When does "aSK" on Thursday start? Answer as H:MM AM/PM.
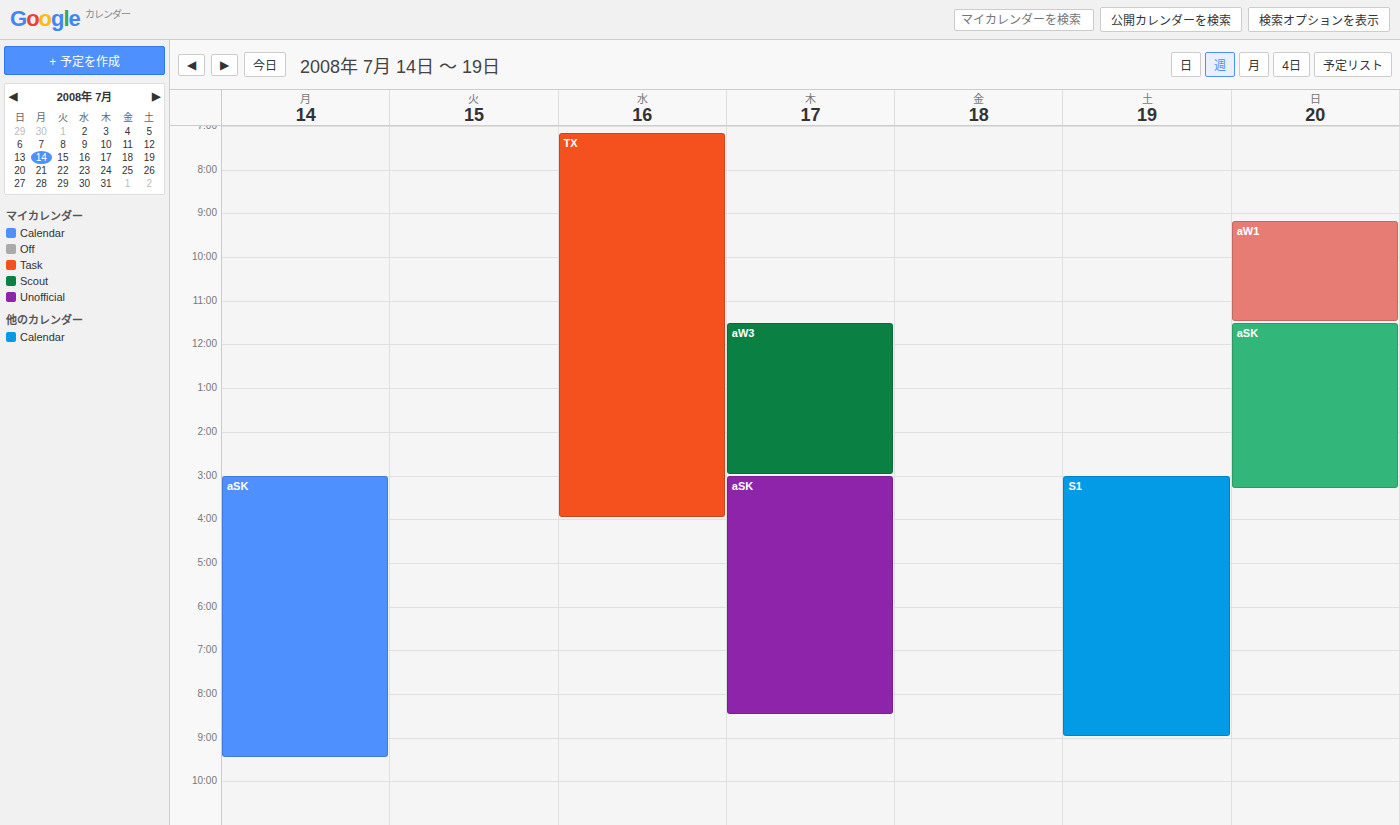
3:00 PM